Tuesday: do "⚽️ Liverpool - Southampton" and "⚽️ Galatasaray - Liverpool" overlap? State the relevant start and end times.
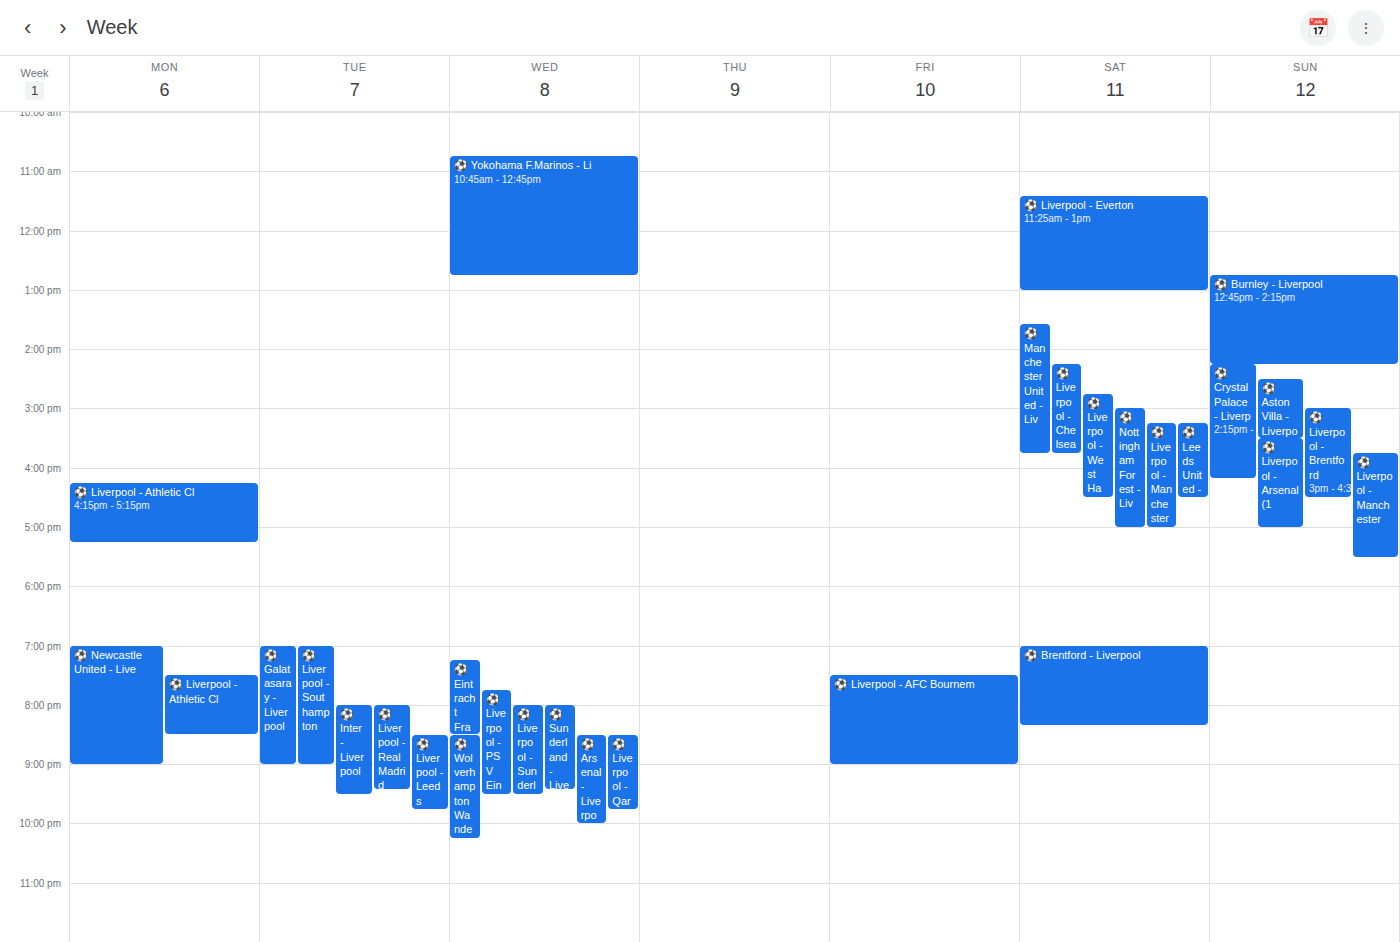
"⚽️ Galatasaray - Liverpool" runs 7:00 PM to 9:00 PM, inside "⚽️ Liverpool - Southampton" -- they overlap.